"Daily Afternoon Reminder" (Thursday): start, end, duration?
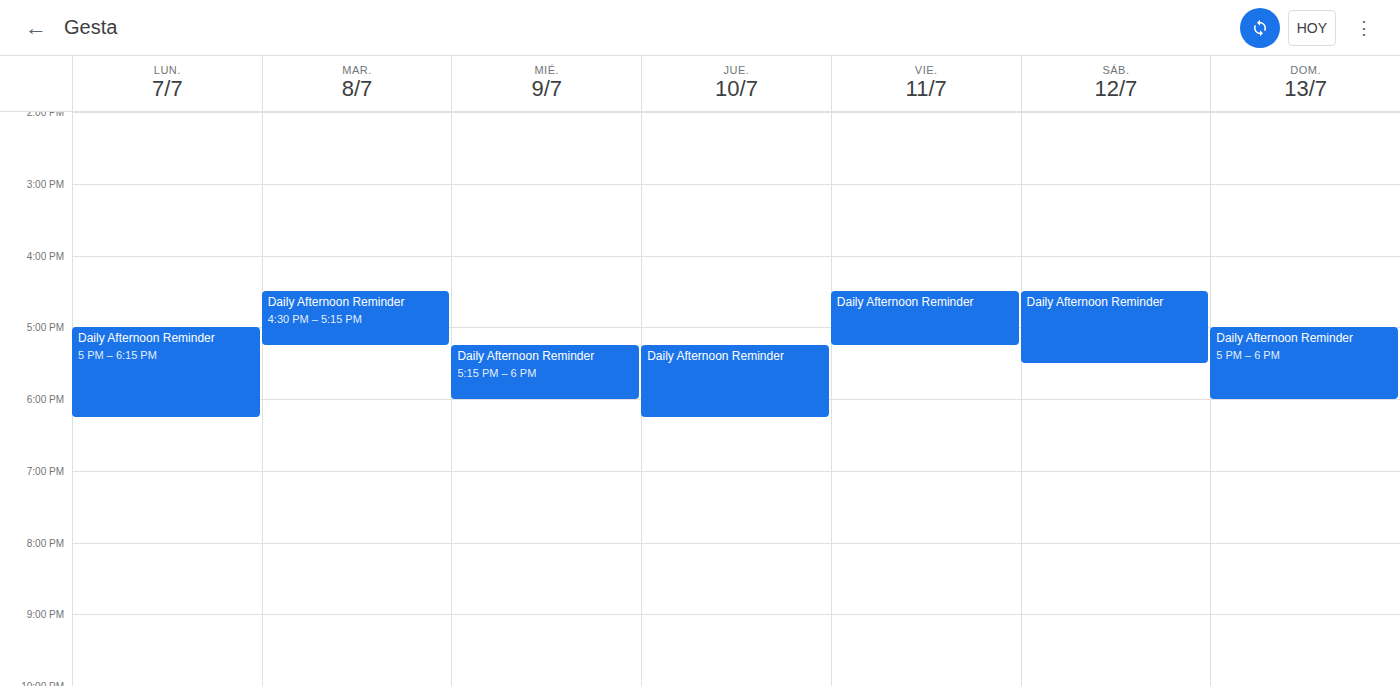
5:15 PM to 6:15 PM, 1 hour